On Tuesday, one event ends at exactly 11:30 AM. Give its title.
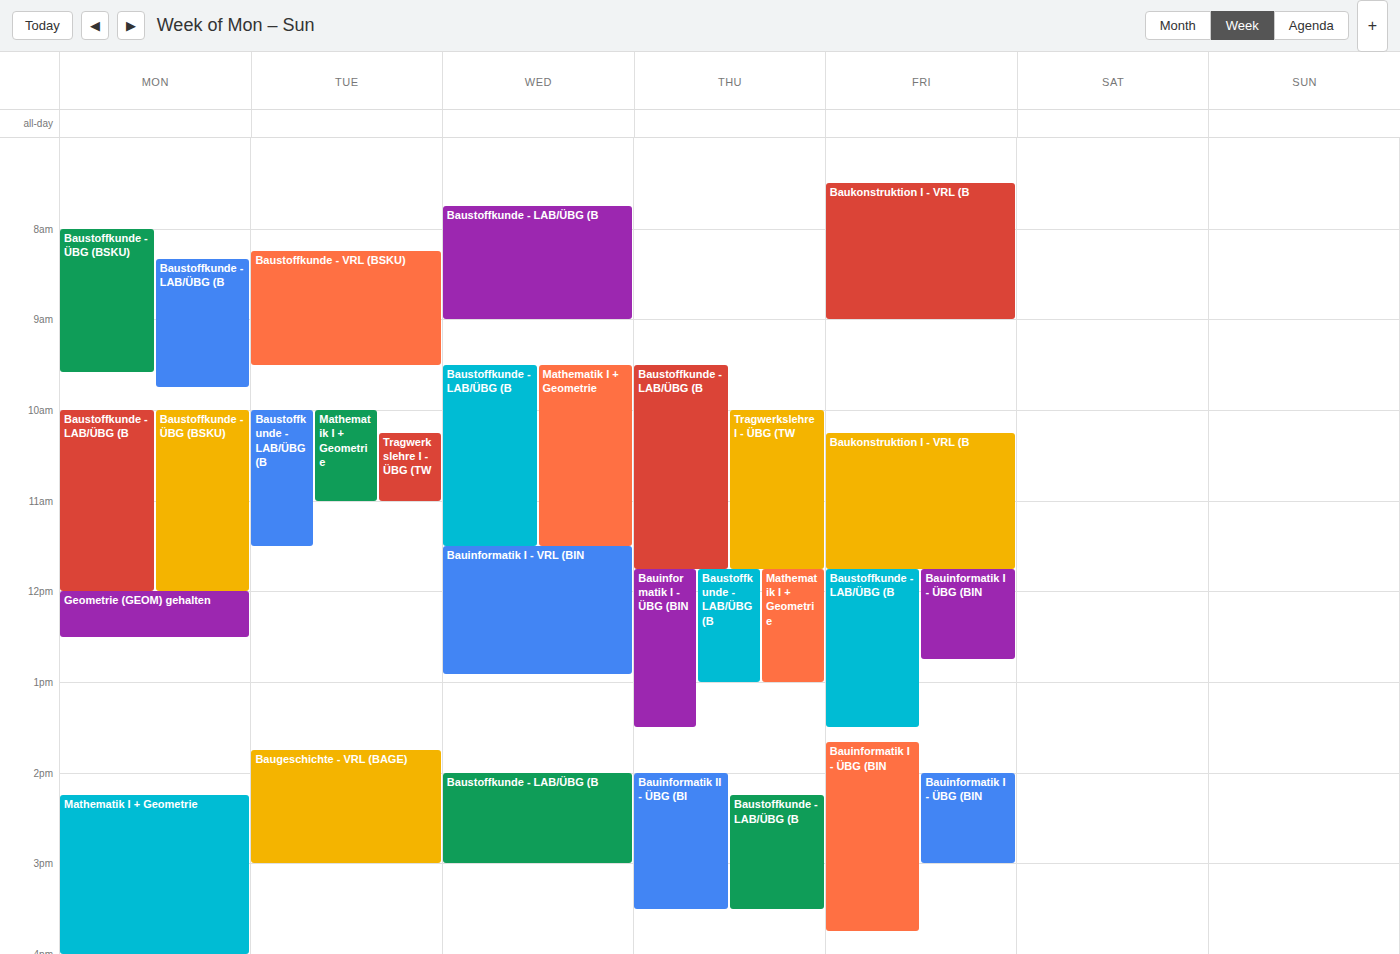
"Baustoffkunde - LAB/ÜBG (B"